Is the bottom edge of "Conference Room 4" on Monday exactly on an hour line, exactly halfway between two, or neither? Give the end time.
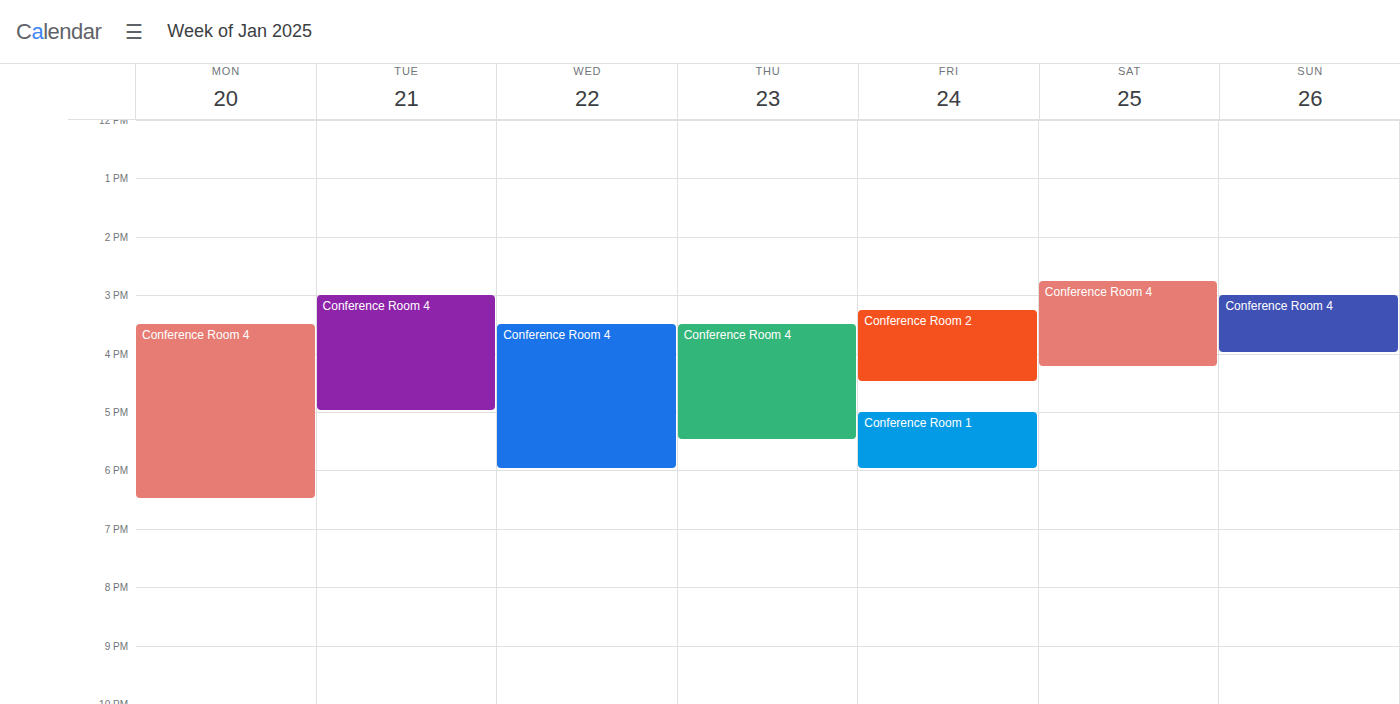
18:30 -- halfway between the 18:00 and 19:00 lines.